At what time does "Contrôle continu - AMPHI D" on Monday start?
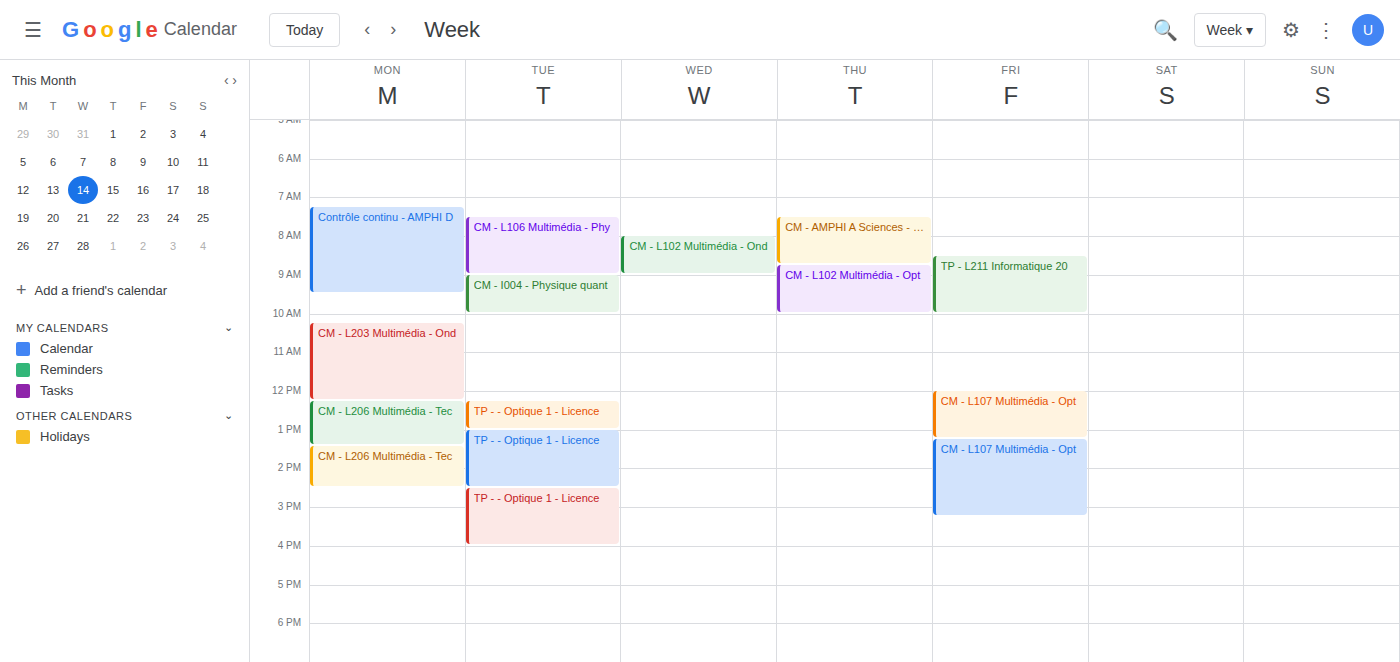
07:15